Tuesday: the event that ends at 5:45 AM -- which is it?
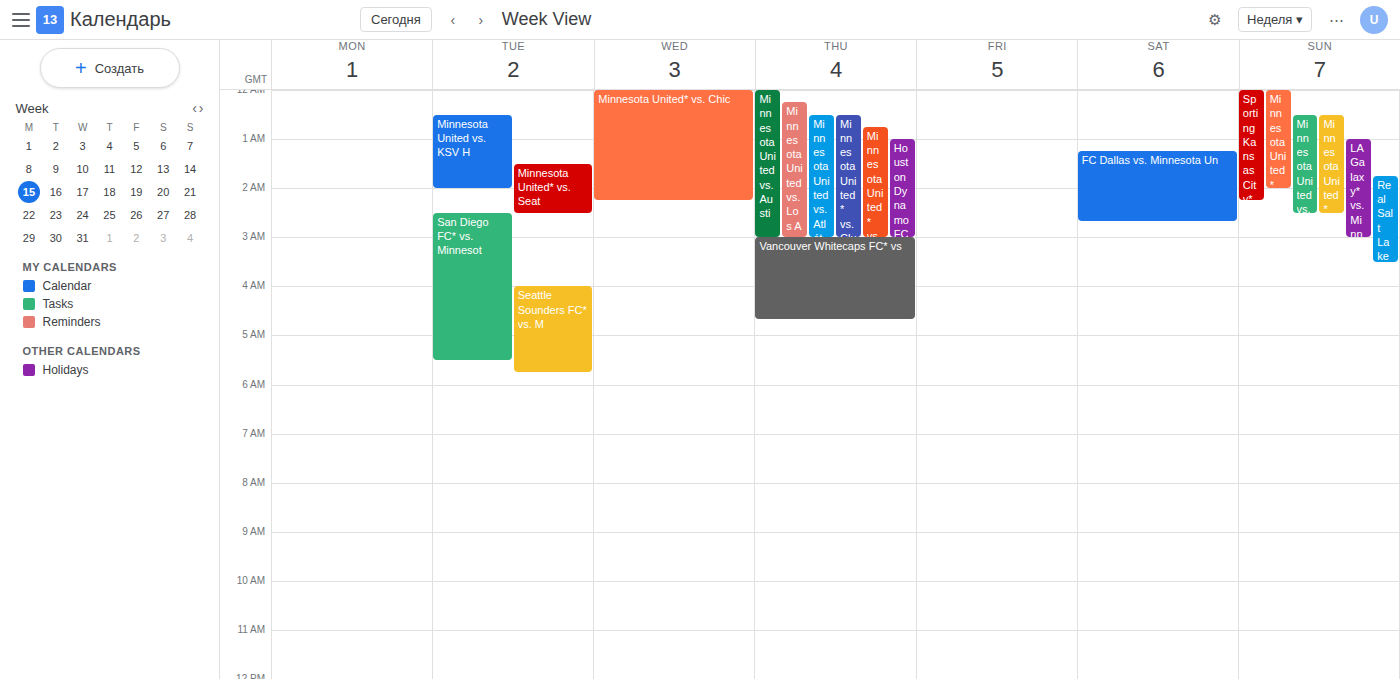
"Seattle Sounders FC* vs. M"